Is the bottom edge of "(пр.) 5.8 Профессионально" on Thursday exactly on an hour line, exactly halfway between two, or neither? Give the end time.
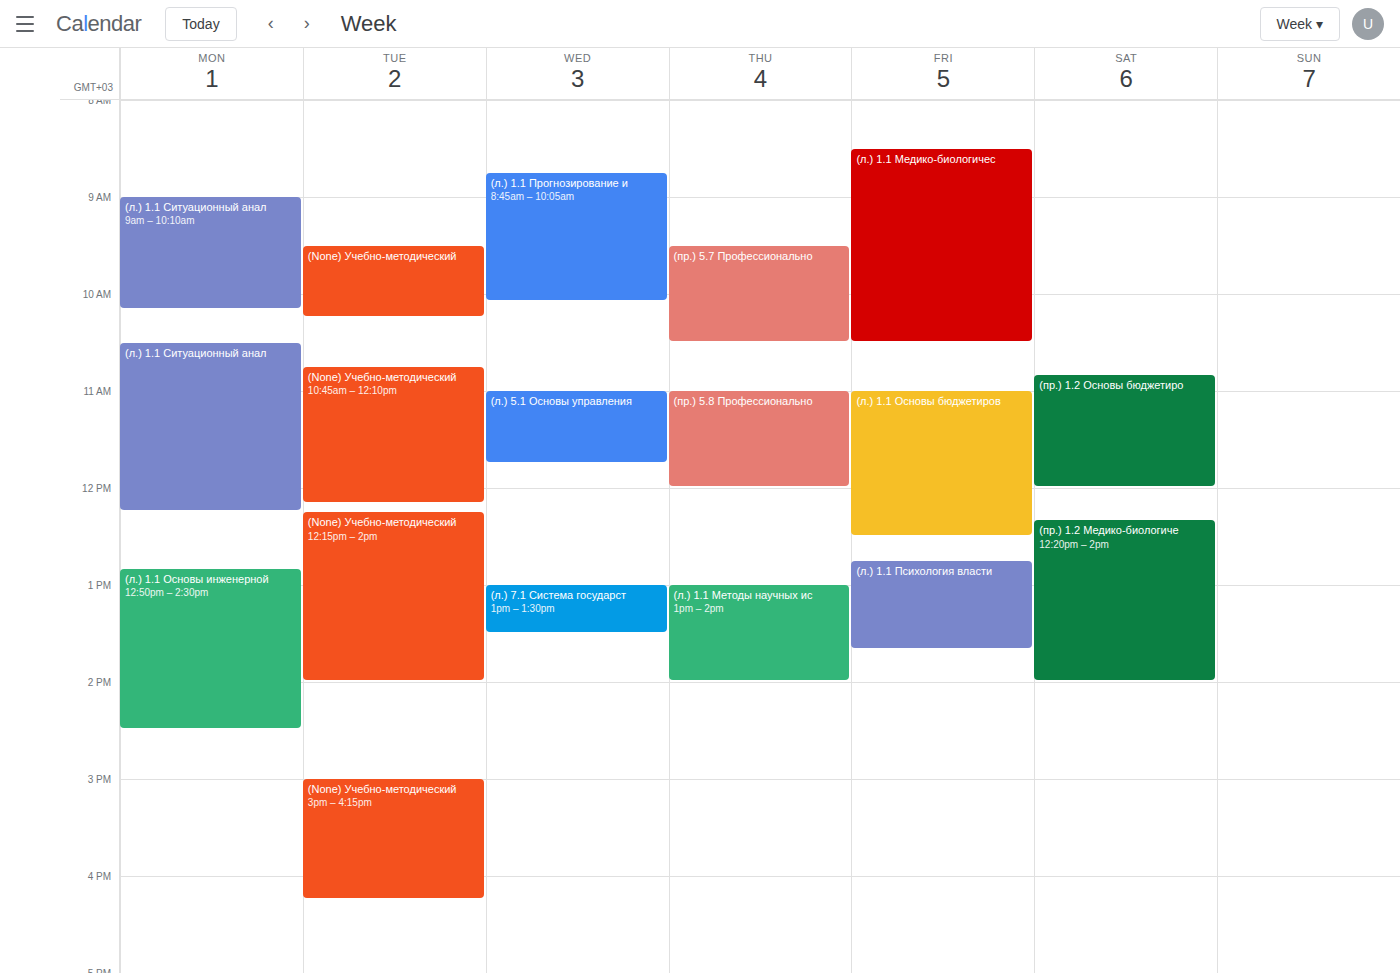
12:00 PM -- exactly on the 12 PM line.